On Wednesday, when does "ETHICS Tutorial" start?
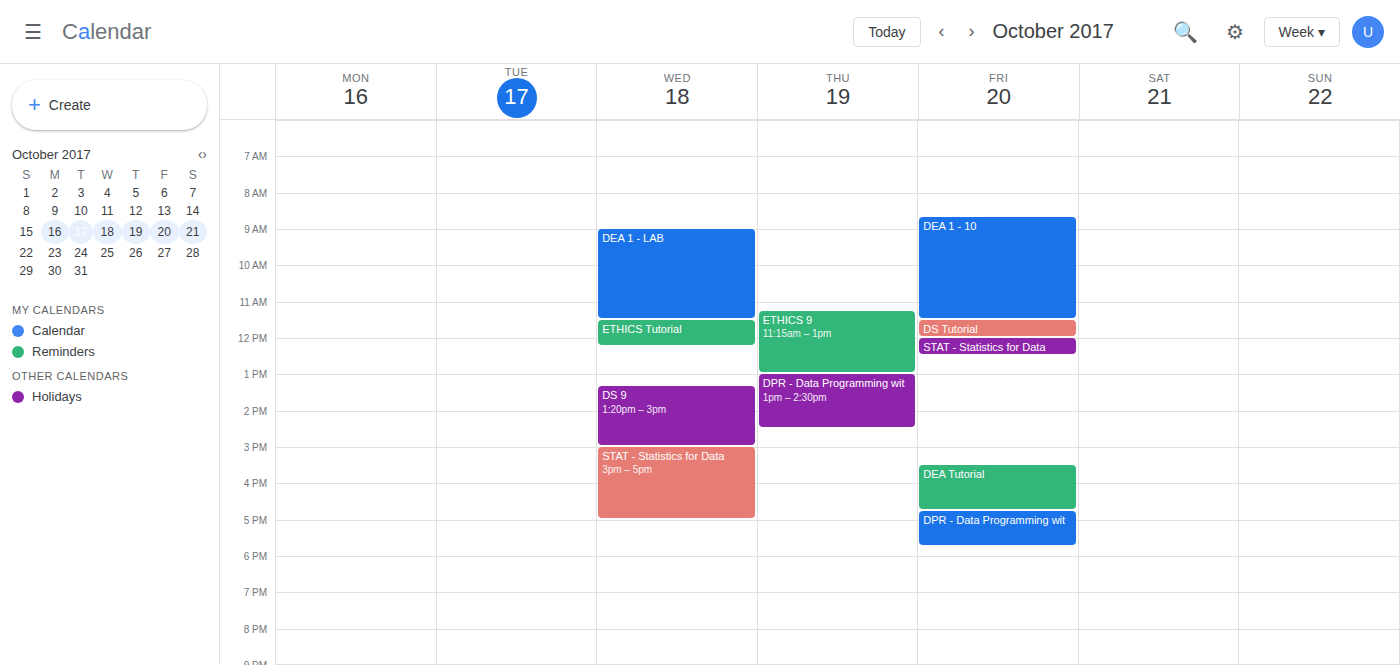
11:30 AM